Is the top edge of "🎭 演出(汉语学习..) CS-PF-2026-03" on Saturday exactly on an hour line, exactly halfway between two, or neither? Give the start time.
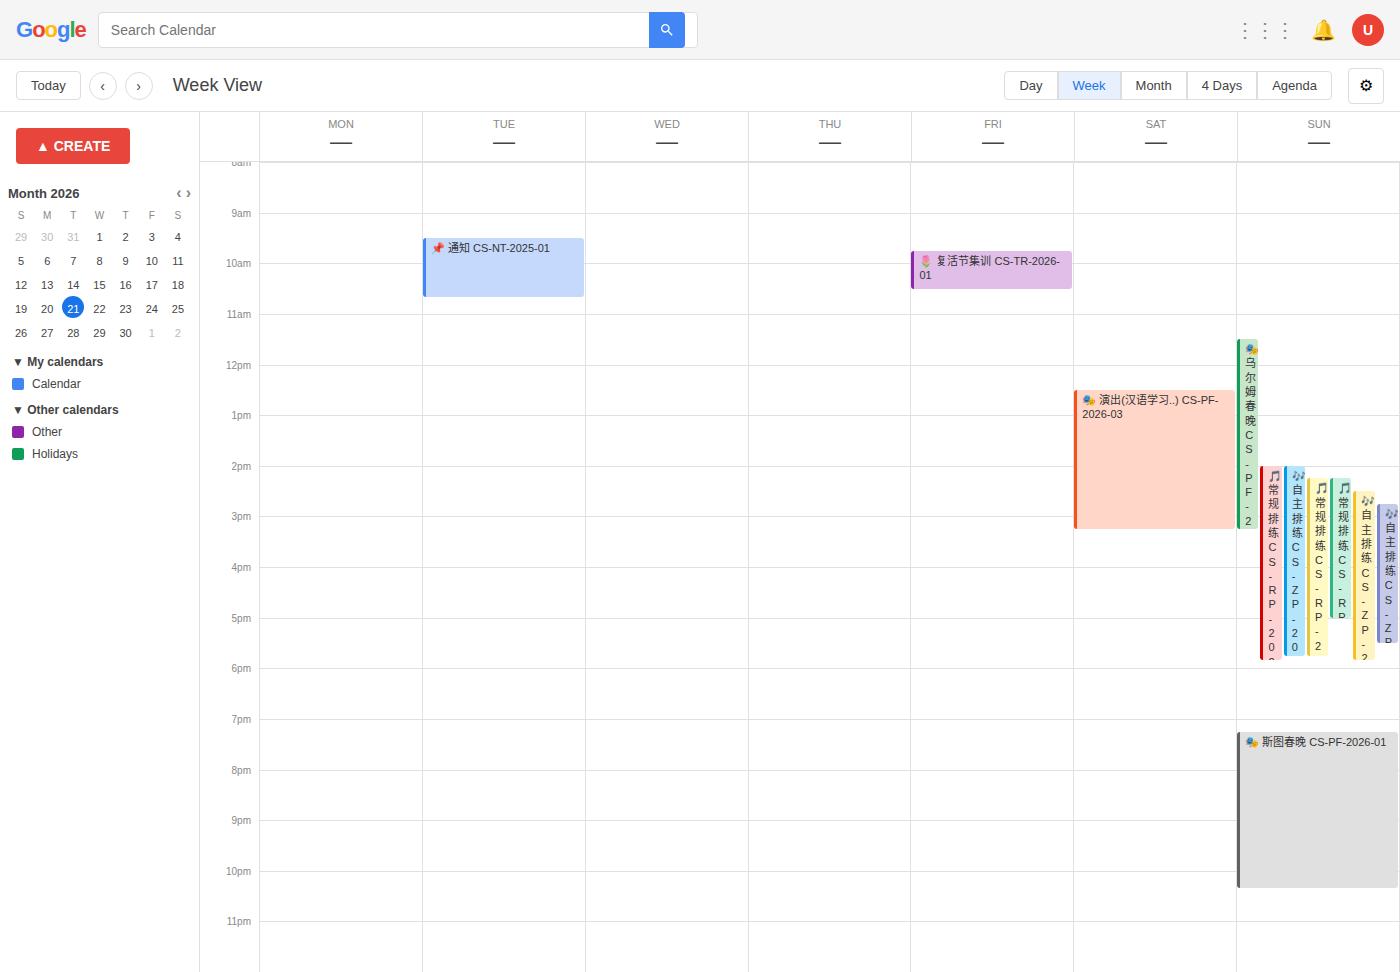
12:30 PM -- halfway between the 12 PM and 1 PM lines.